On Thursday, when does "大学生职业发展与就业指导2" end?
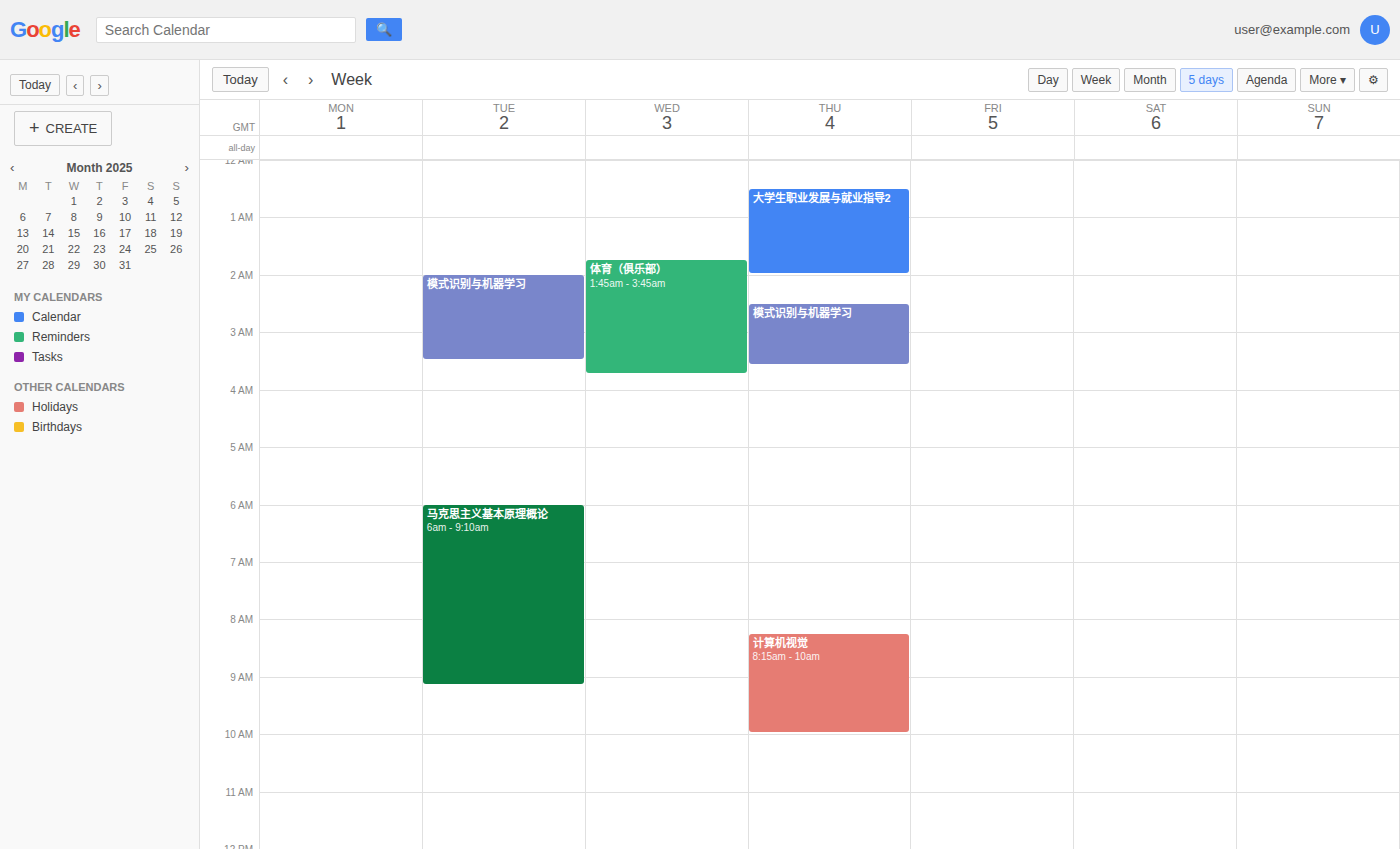
2:00 AM